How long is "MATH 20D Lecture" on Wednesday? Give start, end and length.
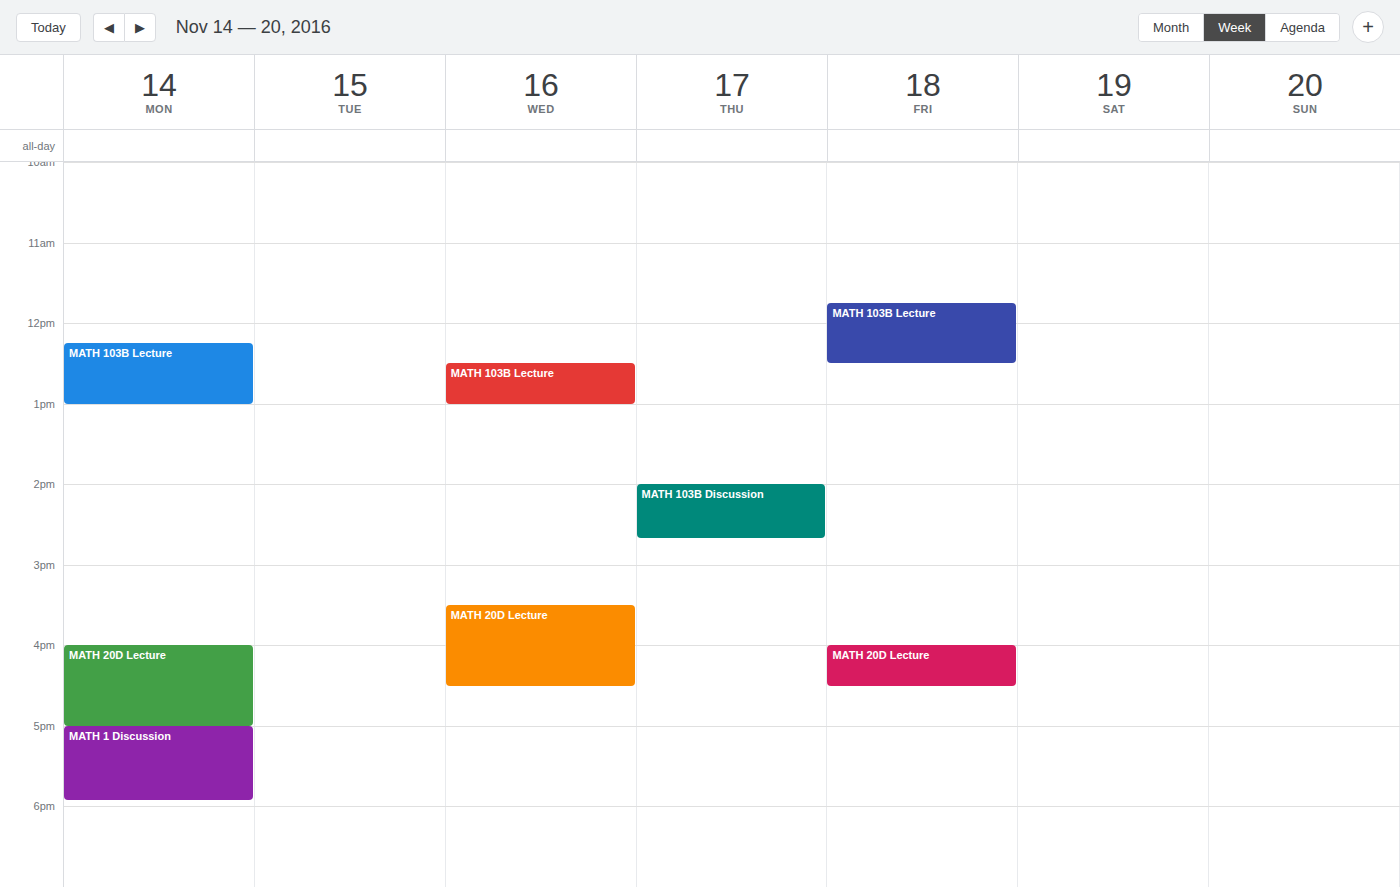
3:30 PM to 4:30 PM, 1 hour